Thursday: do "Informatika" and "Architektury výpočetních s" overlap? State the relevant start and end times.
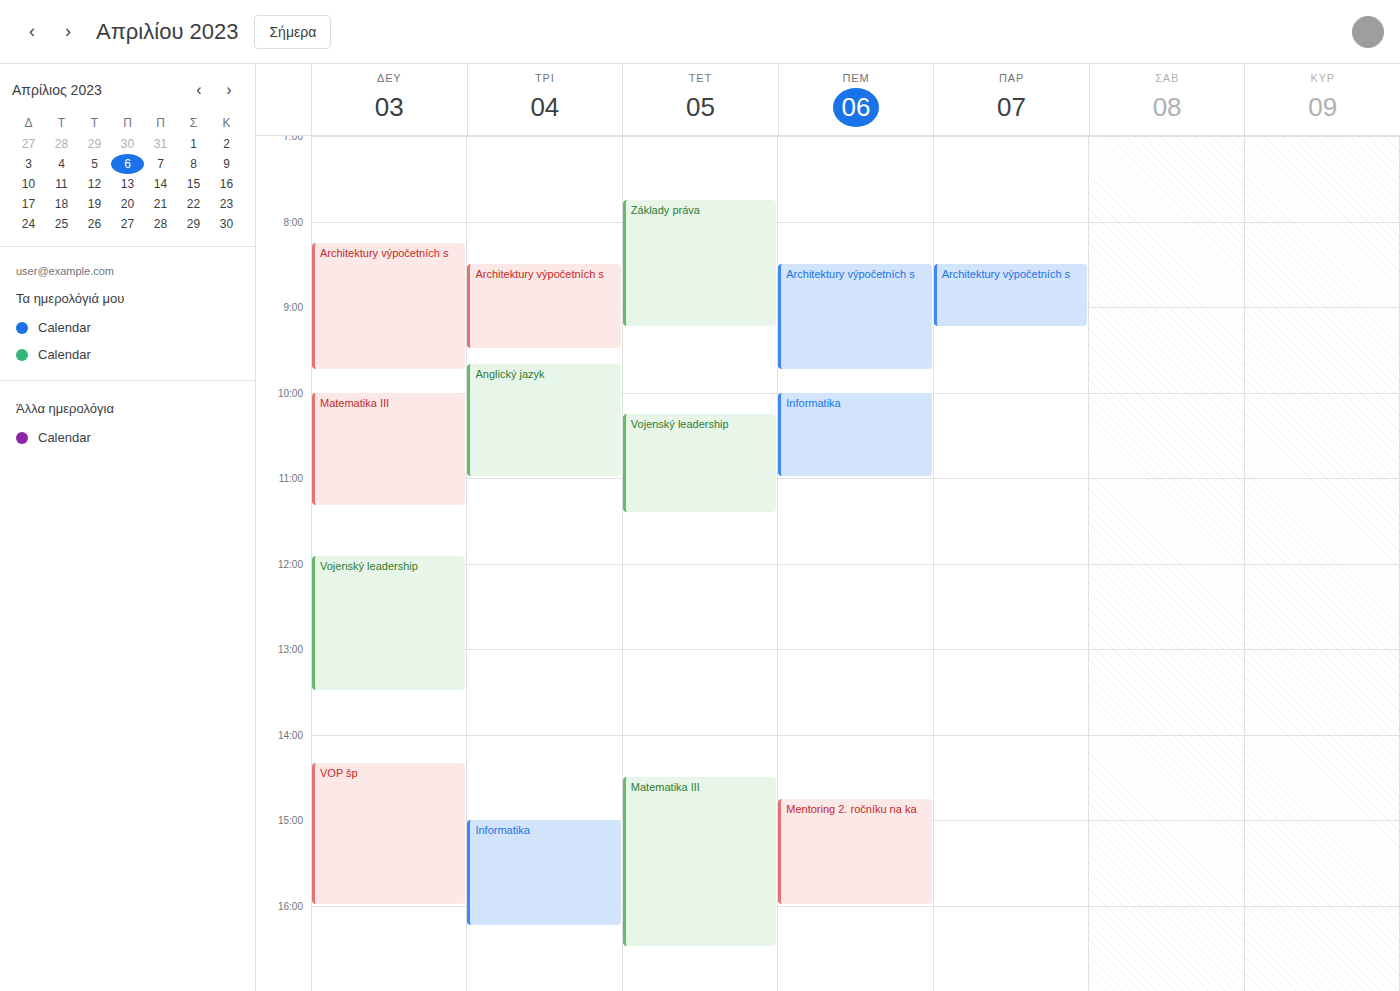
"Architektury výpočetních s" ends at 9:45 AM and "Informatika" starts at 10:00 AM -- no overlap.